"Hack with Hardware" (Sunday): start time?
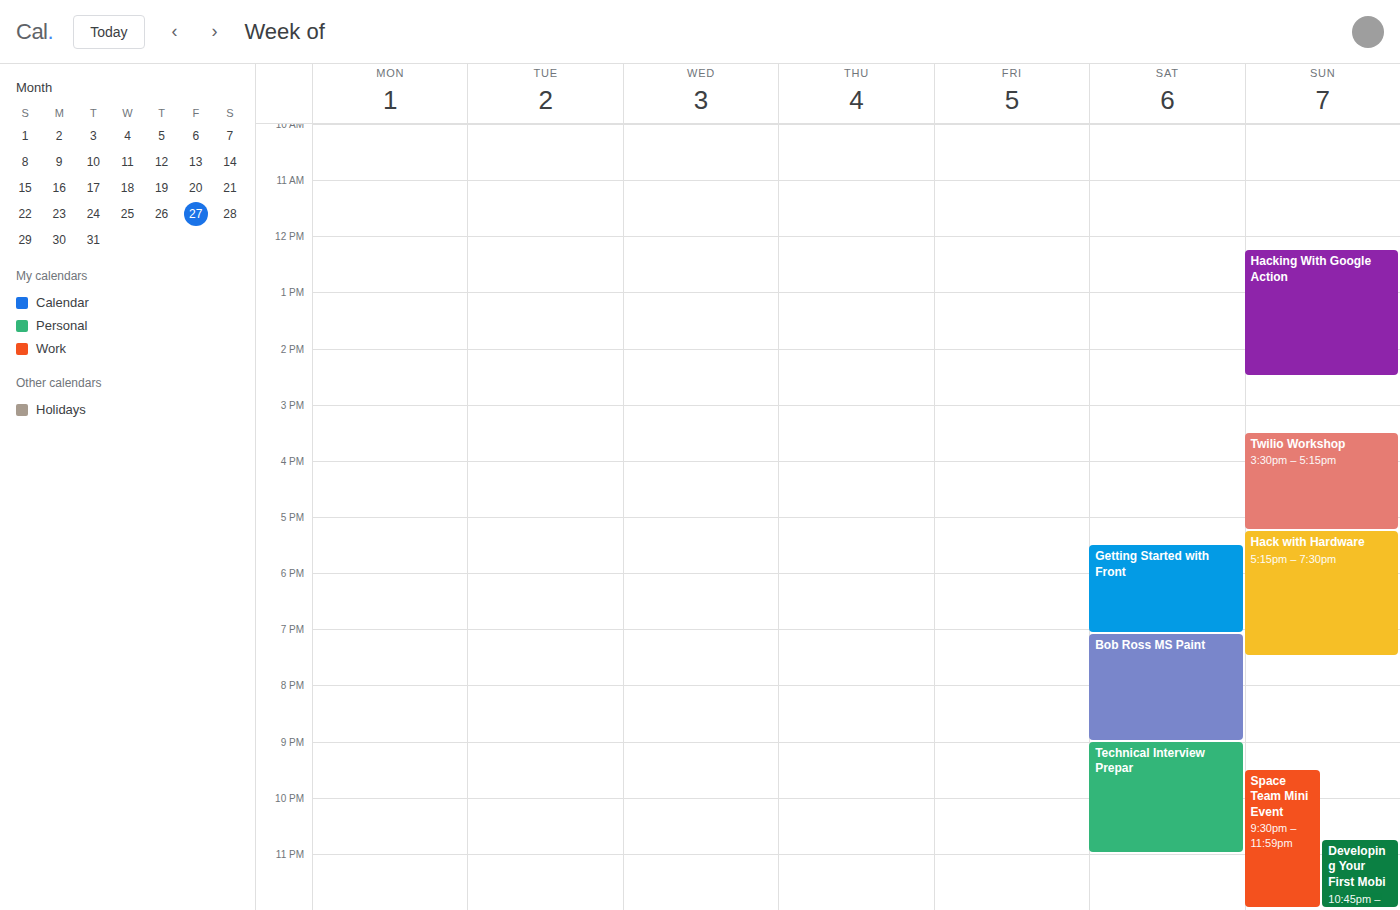
5:15 PM